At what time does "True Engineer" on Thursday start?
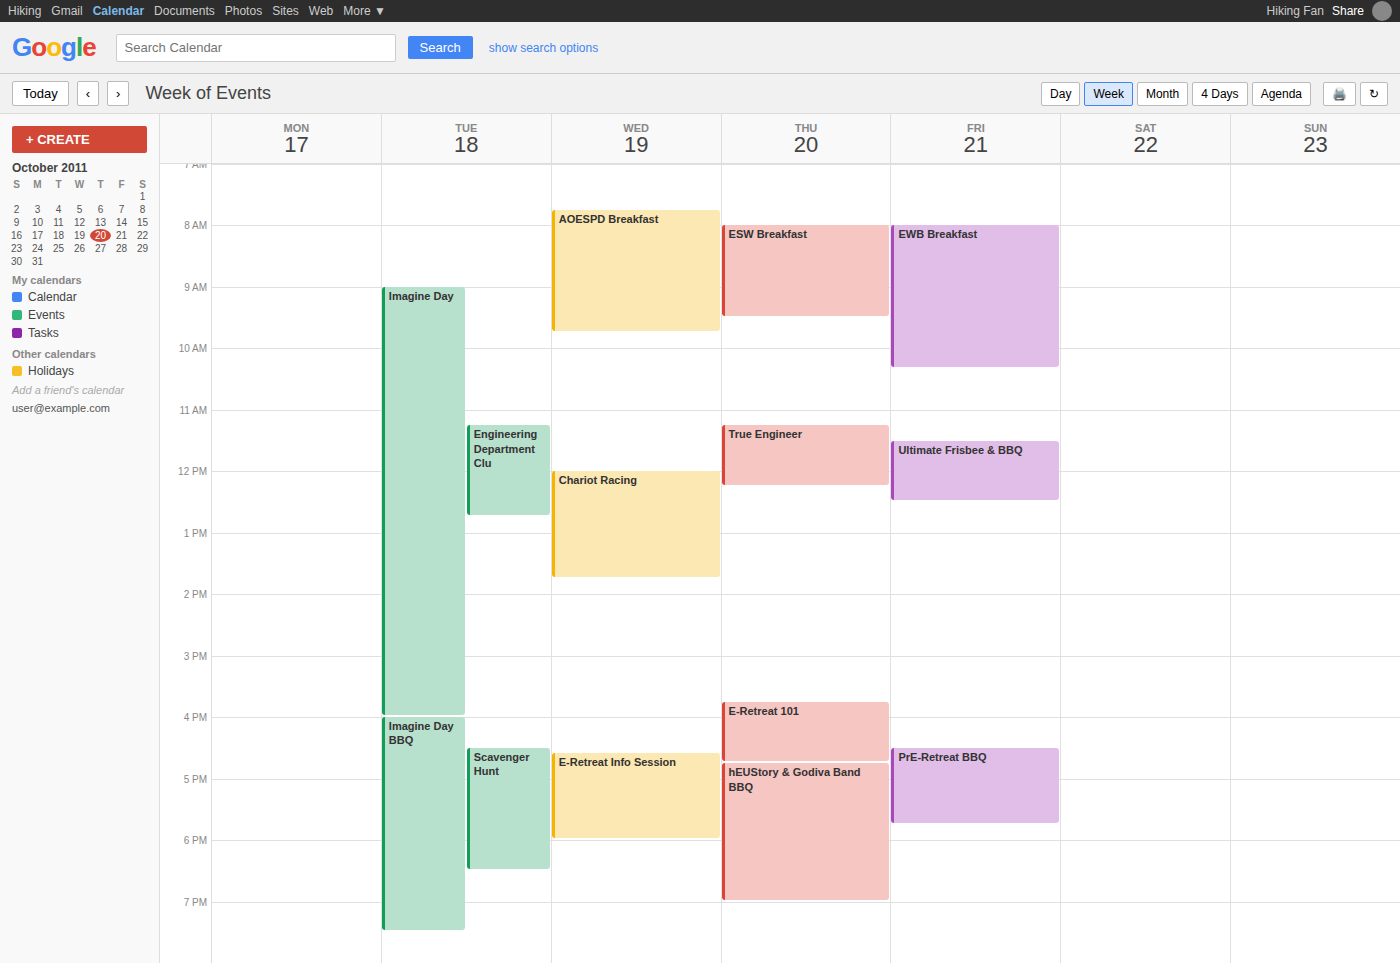
11:15 AM